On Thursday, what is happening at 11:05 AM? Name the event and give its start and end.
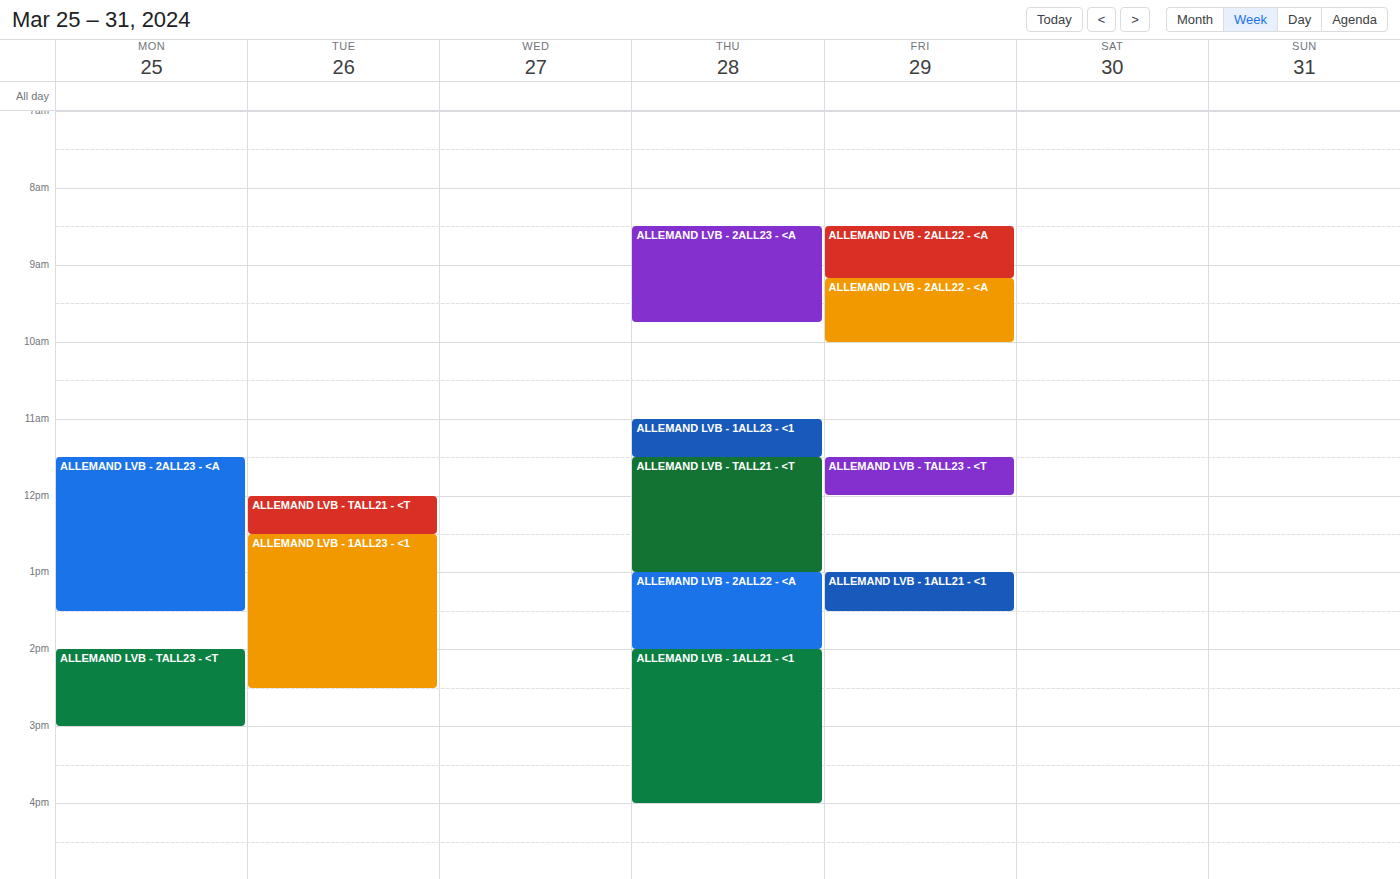
"ALLEMAND LVB - 1ALL23 - <1", 11:00 AM to 11:30 AM